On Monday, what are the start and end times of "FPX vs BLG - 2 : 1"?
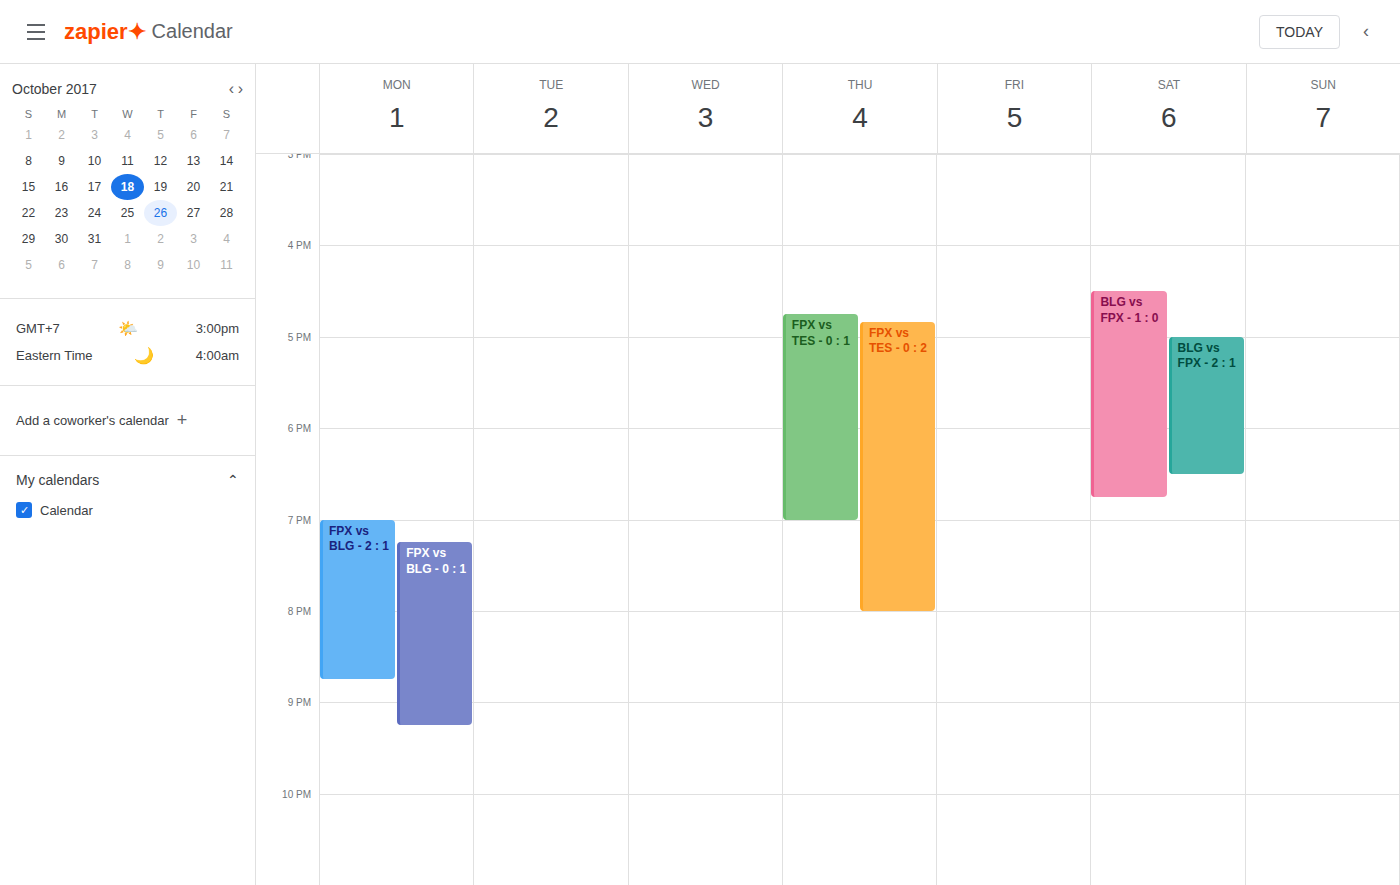
19:00 to 20:45